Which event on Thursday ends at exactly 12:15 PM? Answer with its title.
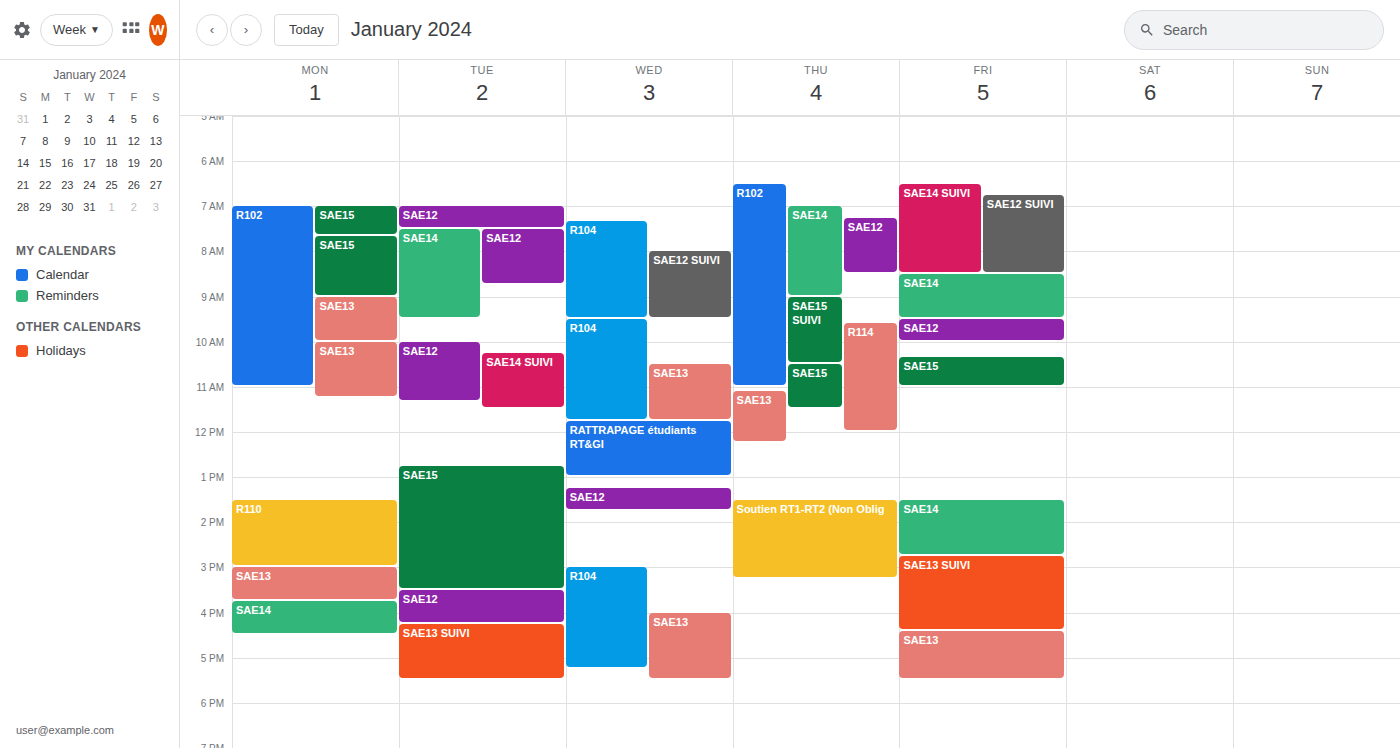
"SAE13"